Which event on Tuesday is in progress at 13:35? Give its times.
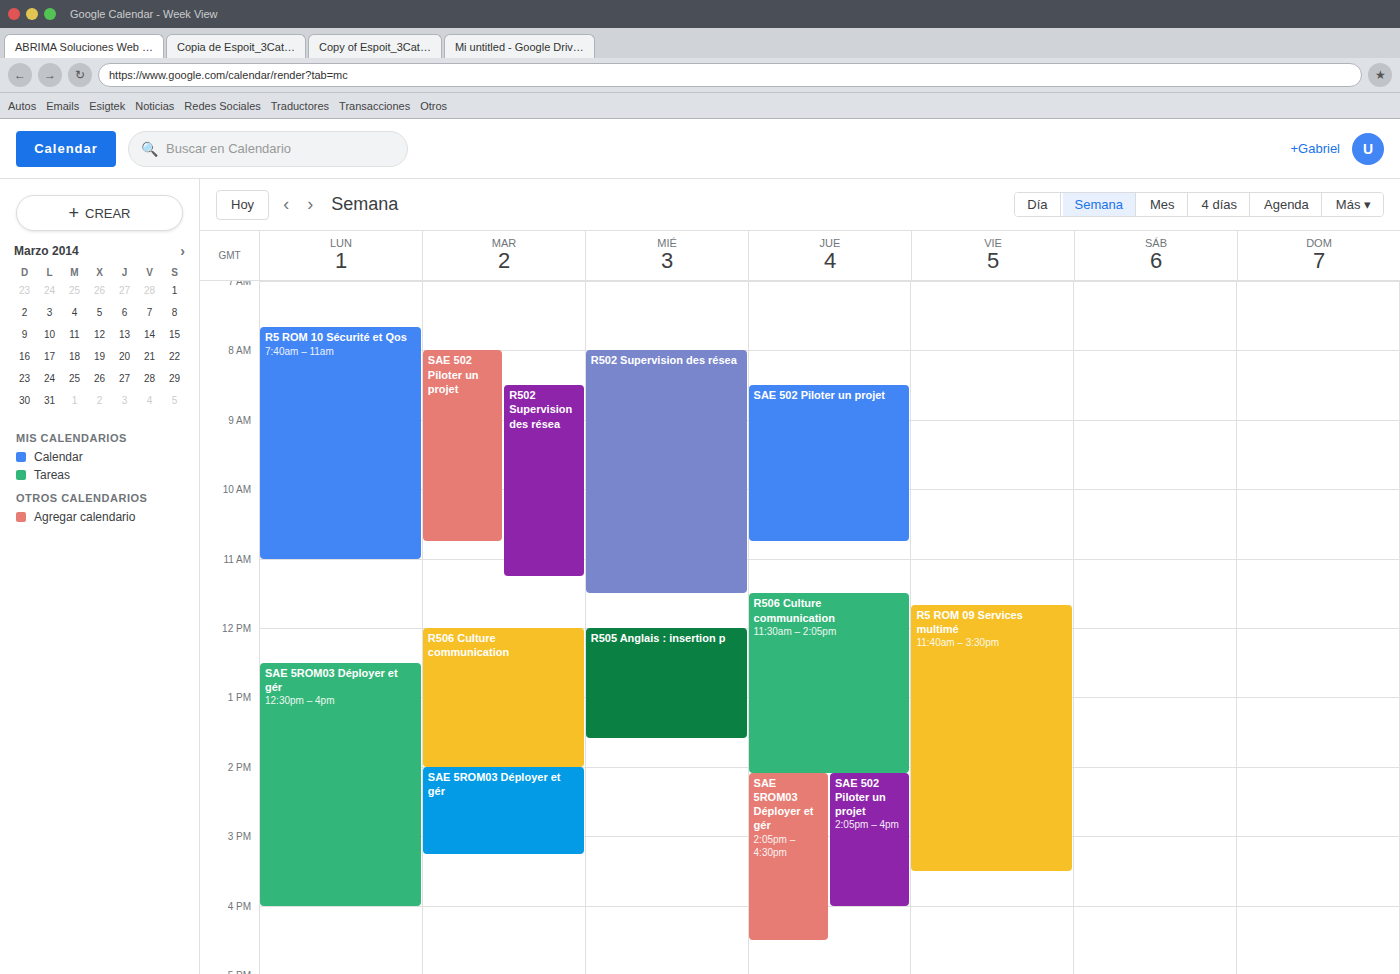
"R506 Culture communication", 12:00 to 14:00